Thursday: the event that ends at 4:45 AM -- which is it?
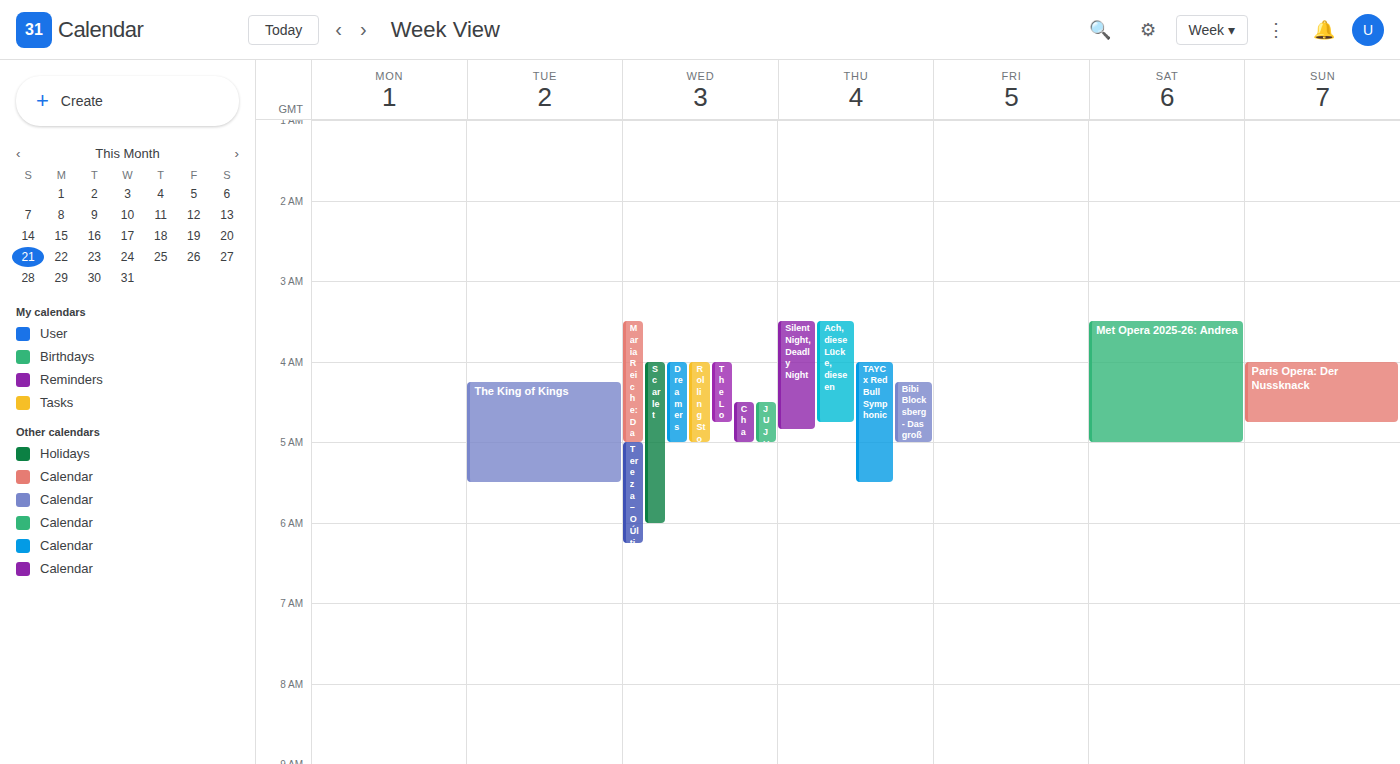
"Ach, diese Lücke, diese en"